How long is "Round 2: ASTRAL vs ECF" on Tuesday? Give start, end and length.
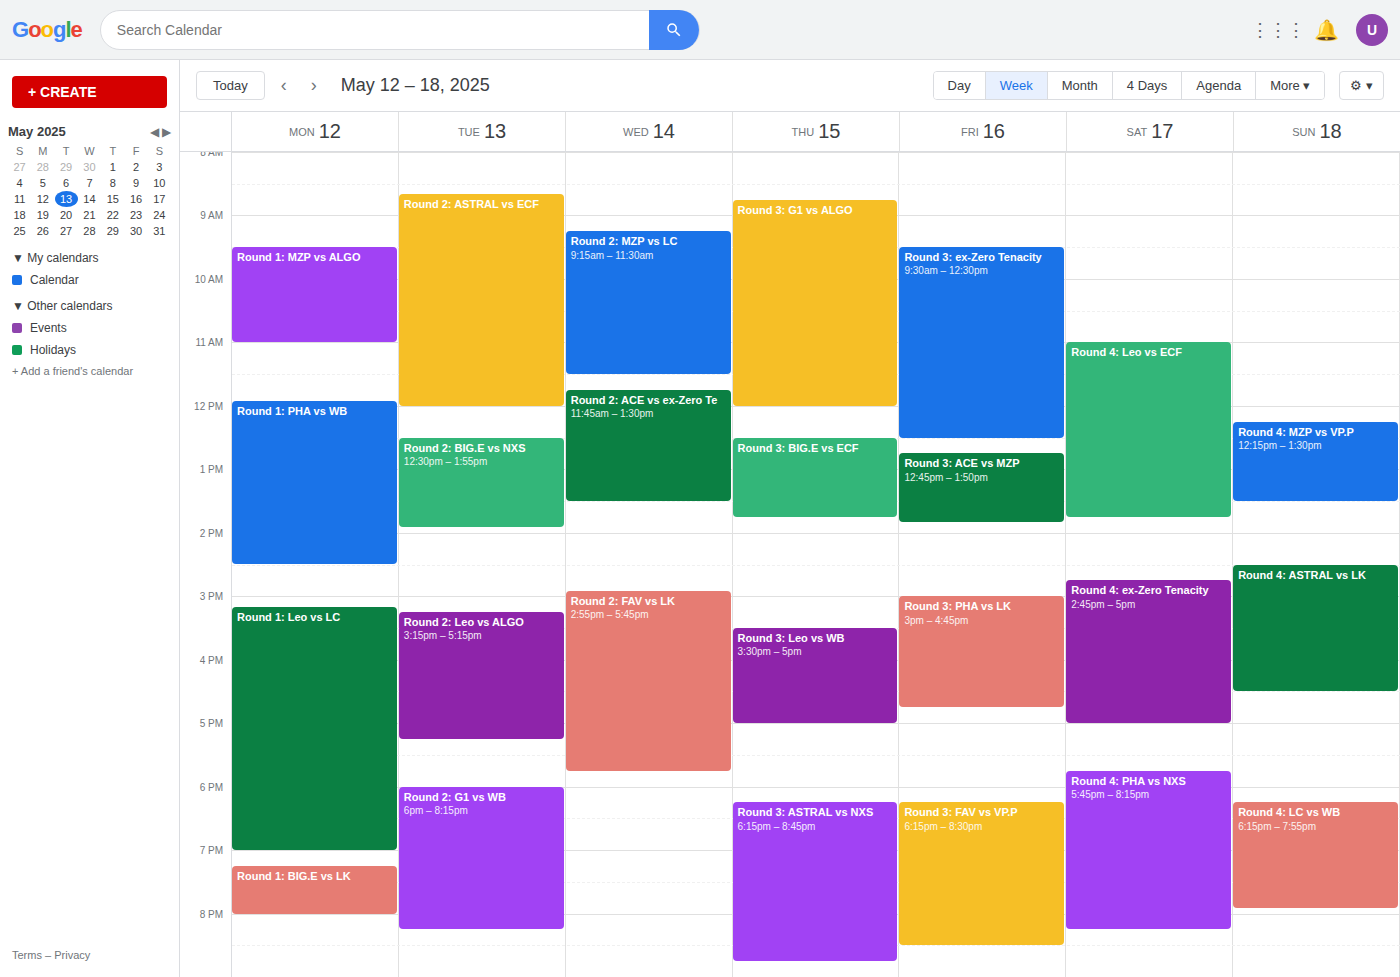
08:40 to 12:00, 3 hours 20 minutes